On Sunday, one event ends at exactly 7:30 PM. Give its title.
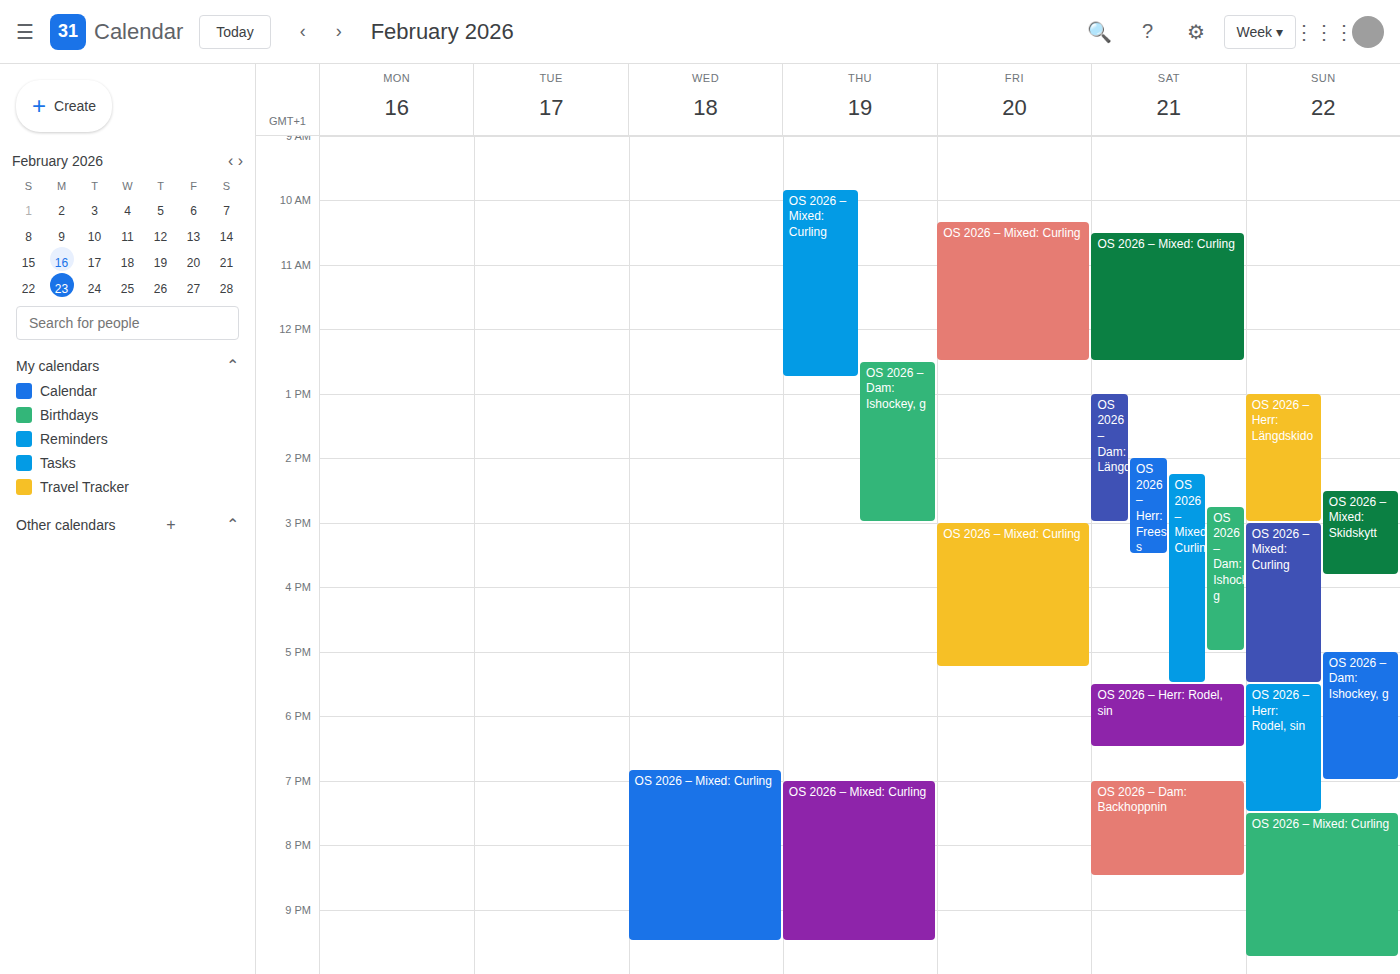
"OS 2026 – Herr: Rodel, sin"